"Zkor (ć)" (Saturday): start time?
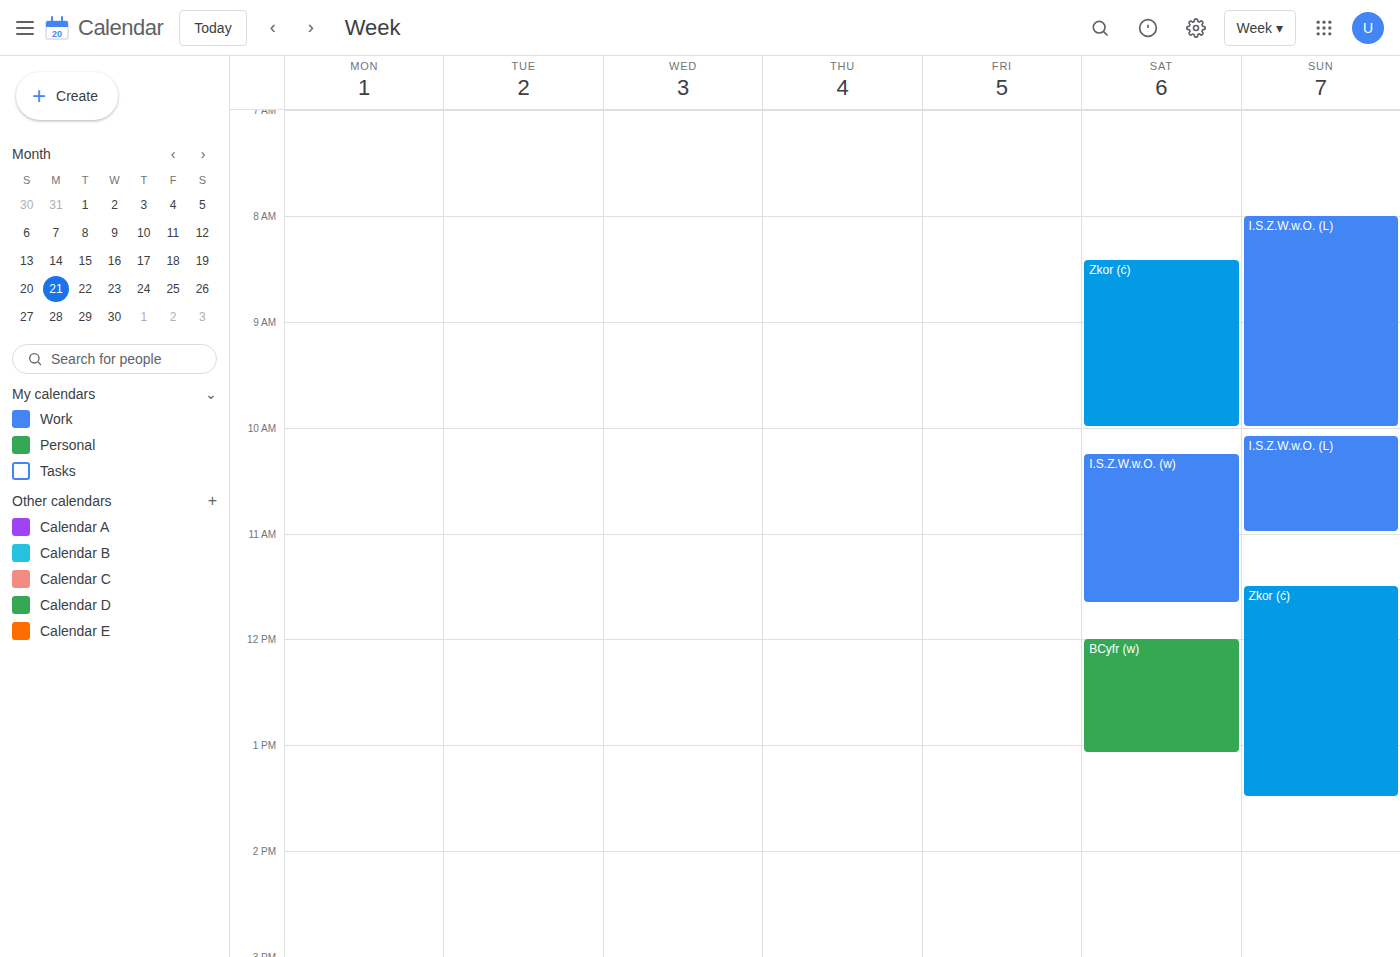
8:25 AM